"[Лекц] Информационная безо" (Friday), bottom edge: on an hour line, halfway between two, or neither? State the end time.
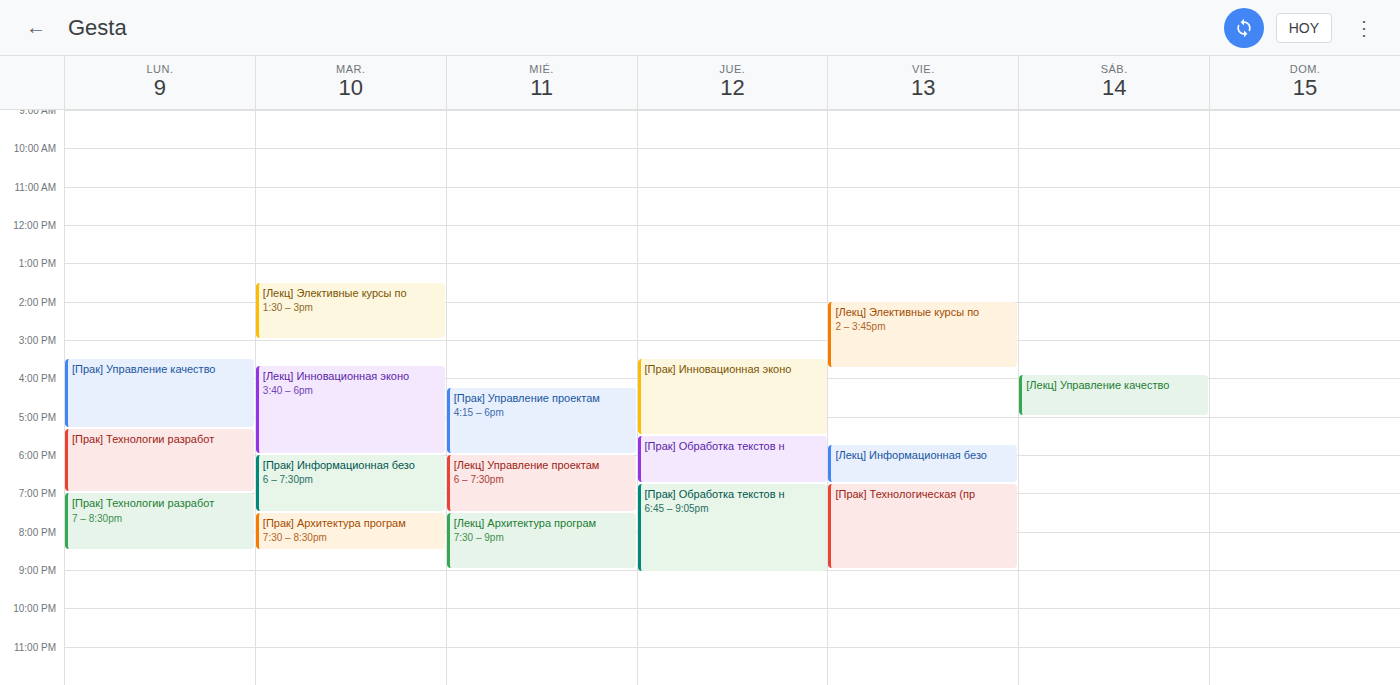
6:45 PM -- neither: three quarters of the way from the 6 PM line to the 7 PM line.